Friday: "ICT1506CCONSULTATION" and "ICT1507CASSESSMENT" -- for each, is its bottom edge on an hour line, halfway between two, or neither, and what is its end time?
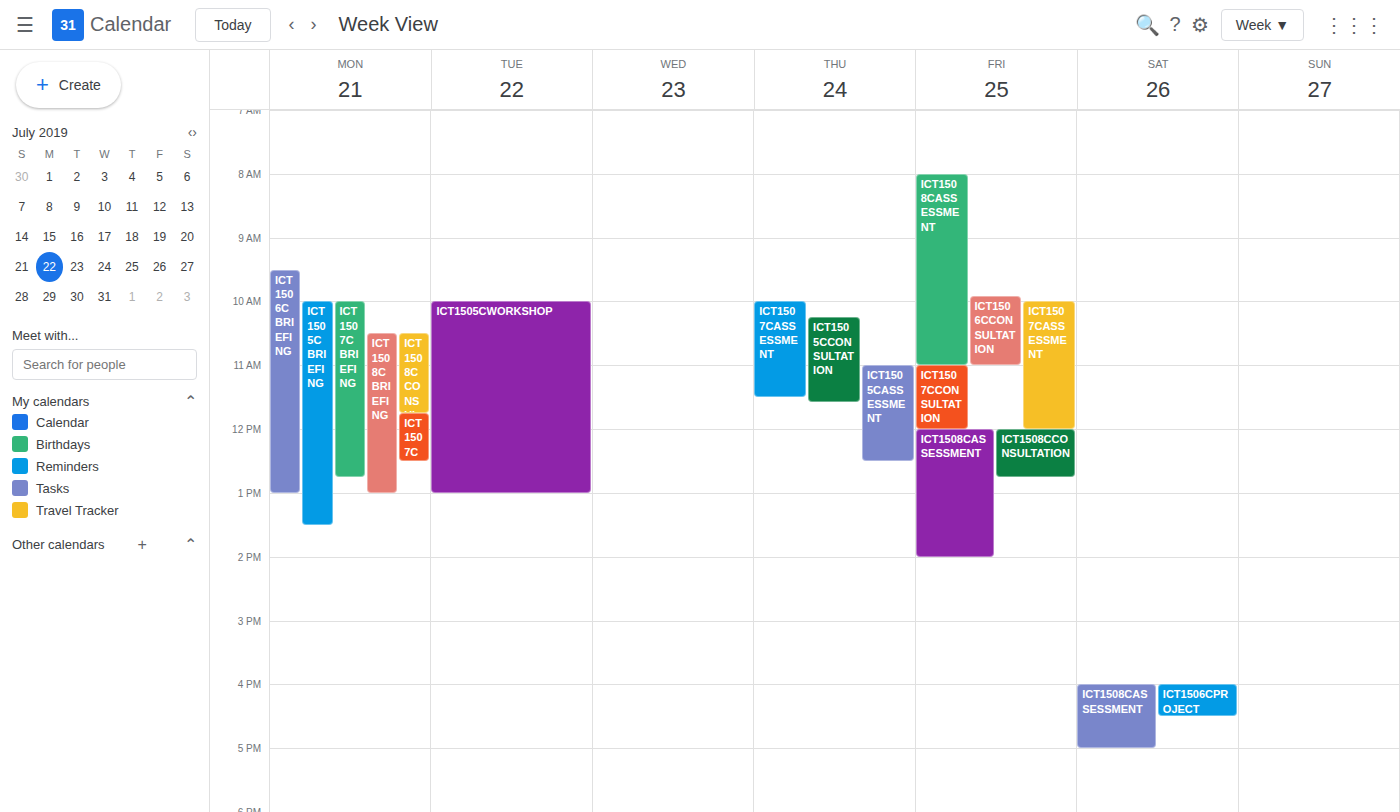
"ICT1506CCONSULTATION": 11:00 AM, exactly on the 11 AM line. "ICT1507CASSESSMENT": 12:00 PM, exactly on the 12 PM line.